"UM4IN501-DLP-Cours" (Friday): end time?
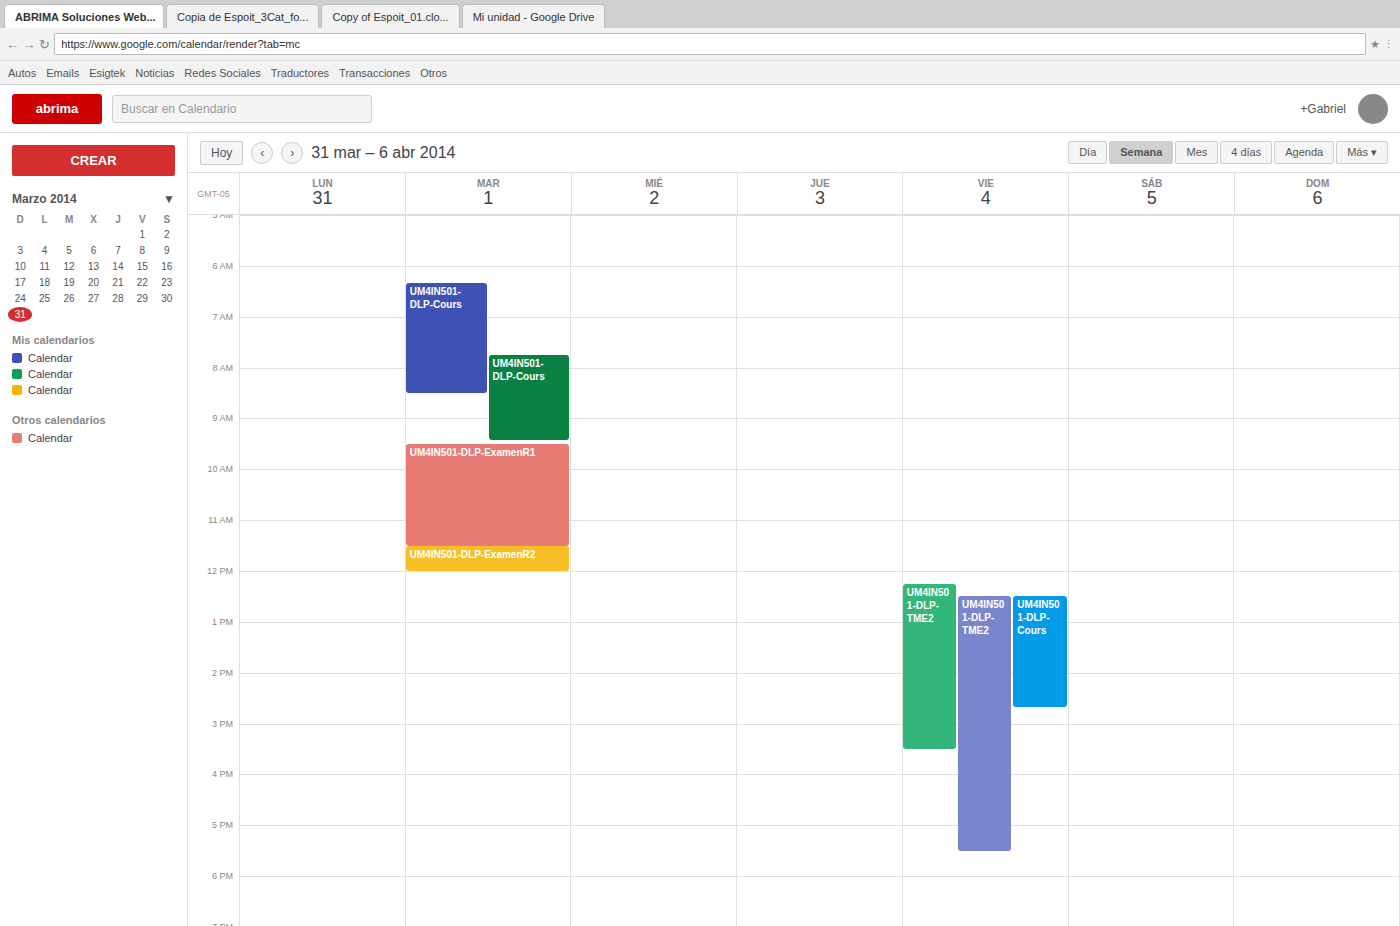
2:40 PM